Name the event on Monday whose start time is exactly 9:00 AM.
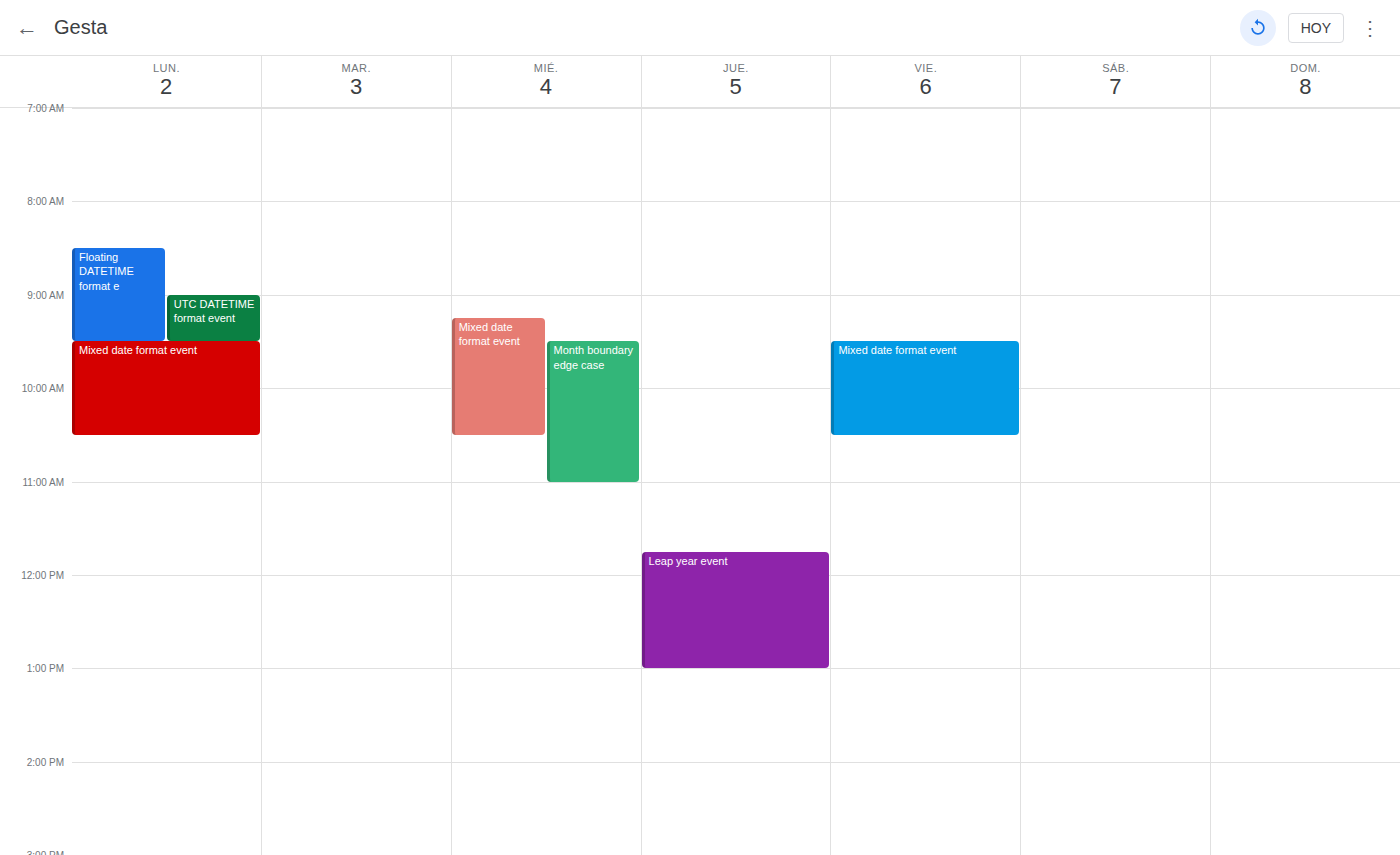
"UTC DATETIME format event"